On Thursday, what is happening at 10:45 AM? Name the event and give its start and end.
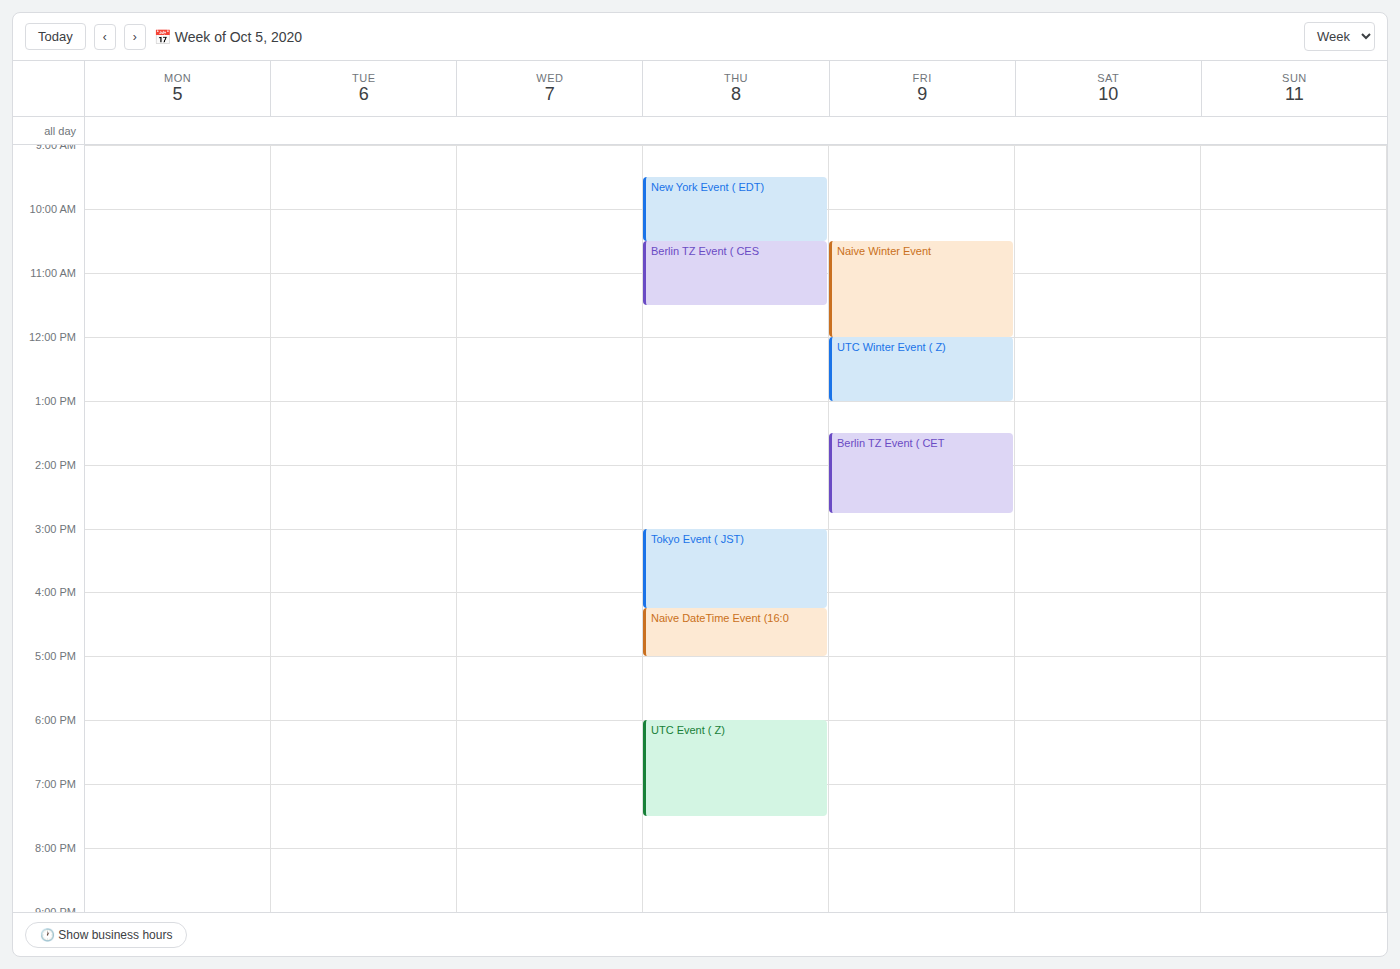
"Berlin TZ Event ( CES", 10:30 AM to 11:30 AM